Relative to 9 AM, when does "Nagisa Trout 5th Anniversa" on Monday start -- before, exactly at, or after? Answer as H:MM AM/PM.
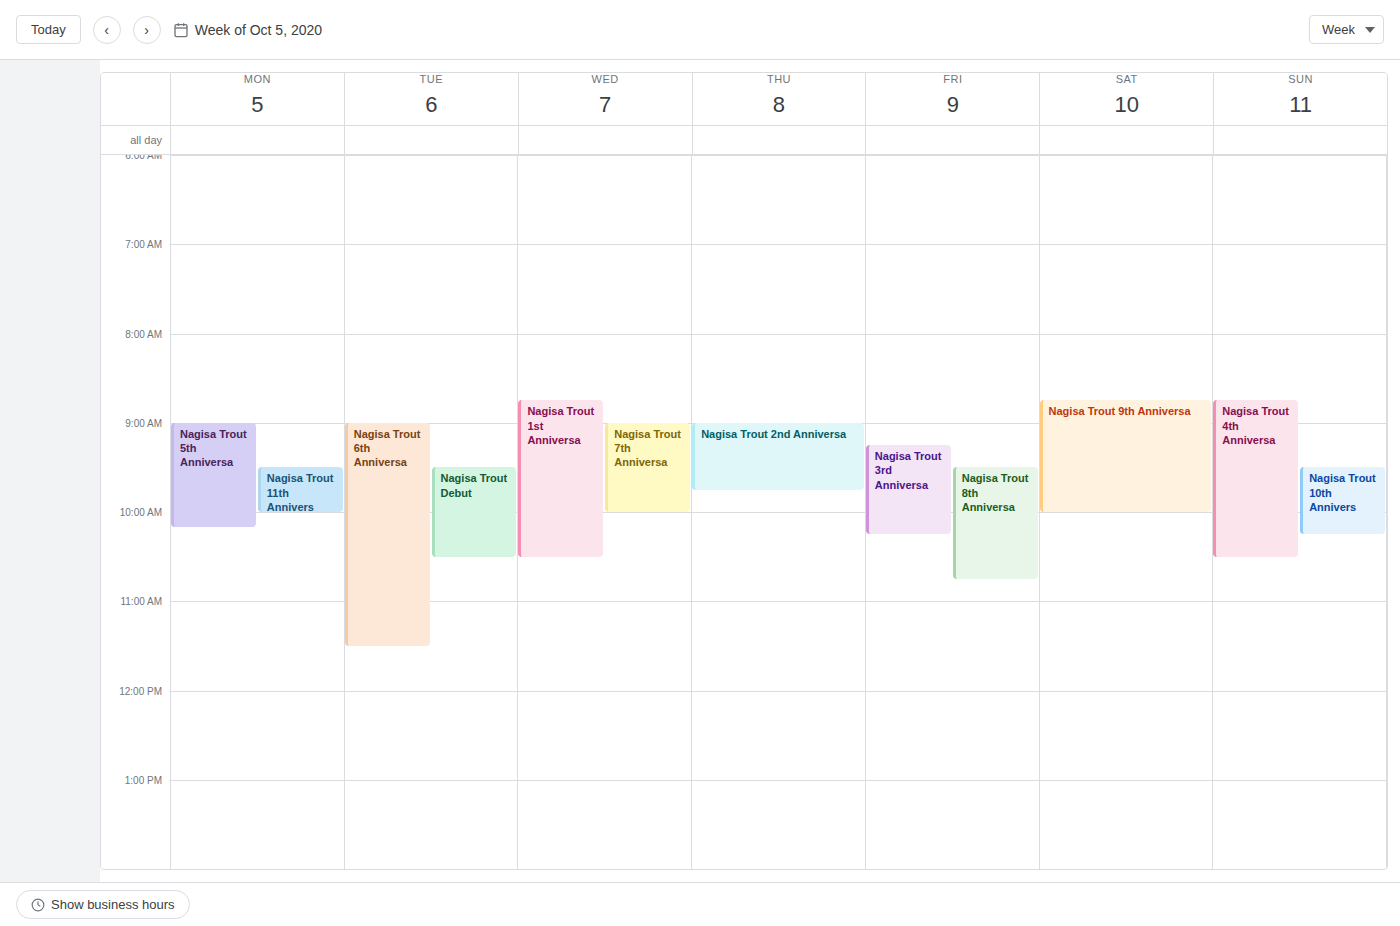
9:00 AM -- exactly at 9 AM, on the 9 AM line.